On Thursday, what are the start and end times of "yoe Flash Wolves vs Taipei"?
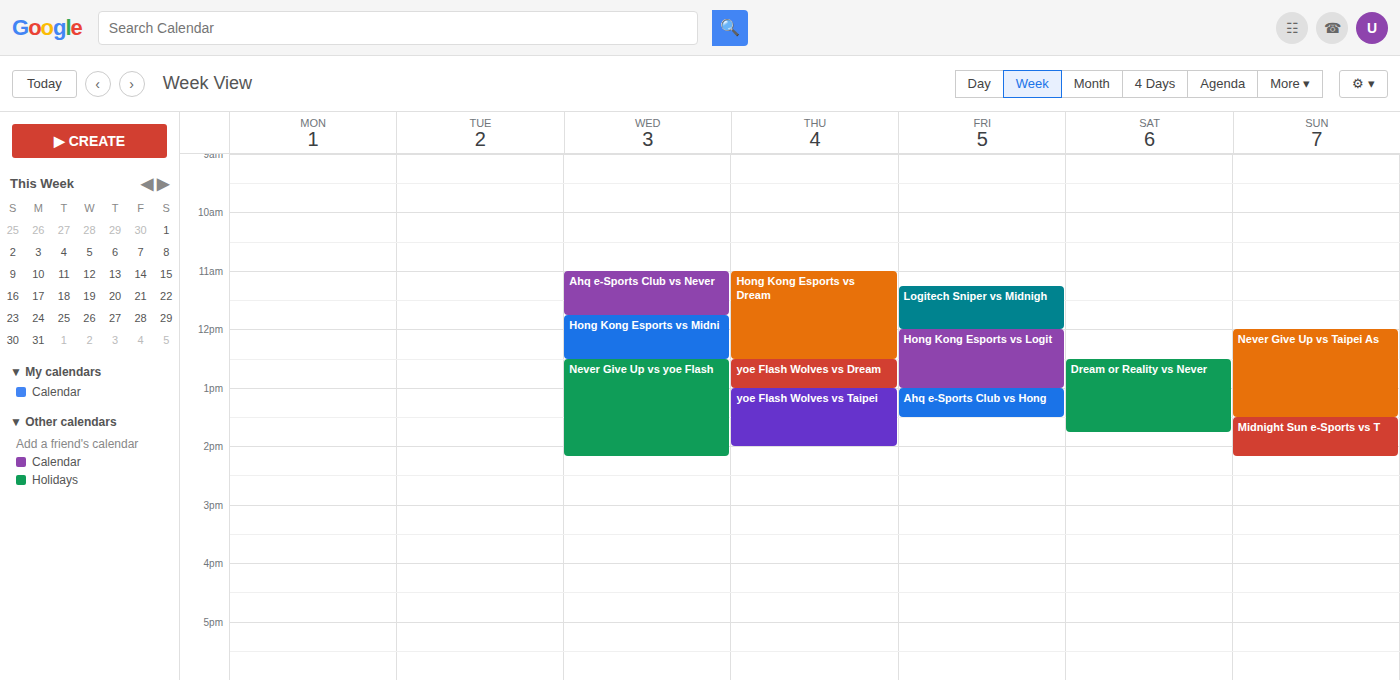
1:00 PM to 2:00 PM